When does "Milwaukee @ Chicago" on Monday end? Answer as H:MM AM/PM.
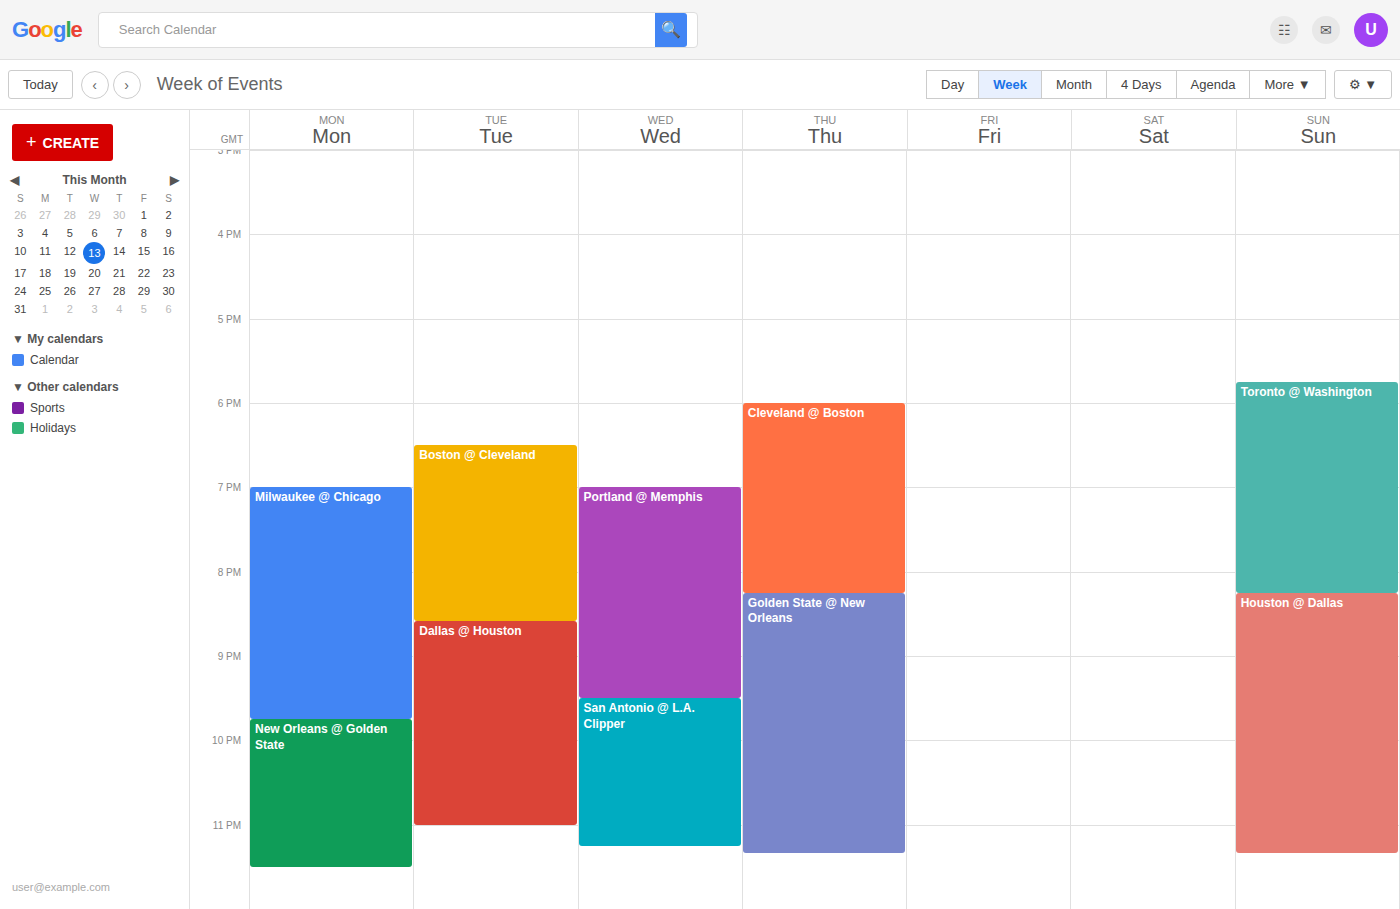
9:45 PM